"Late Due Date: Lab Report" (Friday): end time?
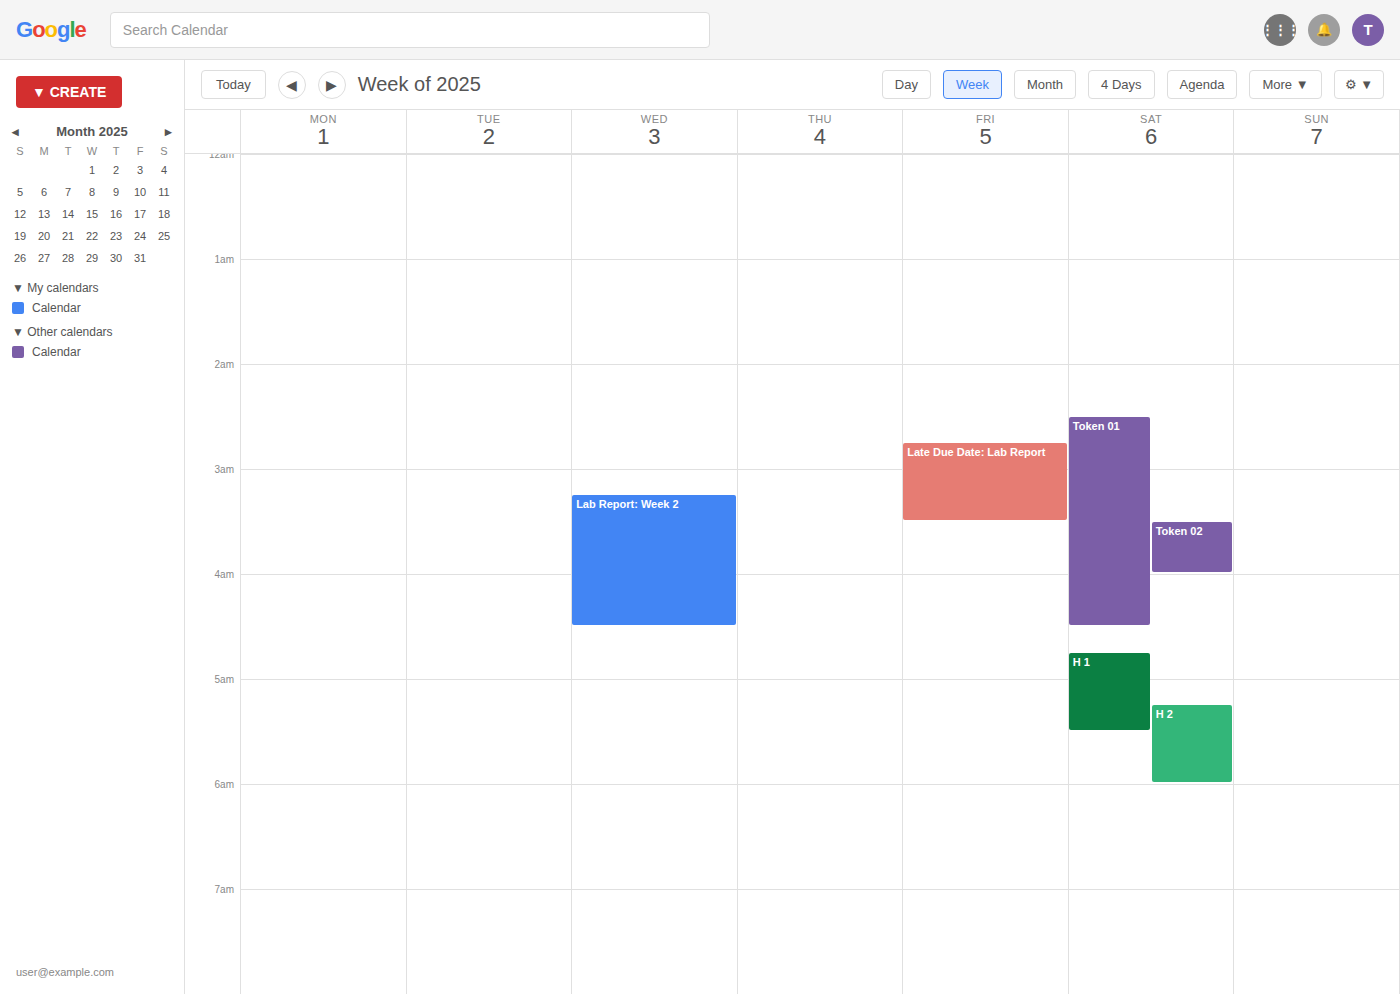
3:30 AM